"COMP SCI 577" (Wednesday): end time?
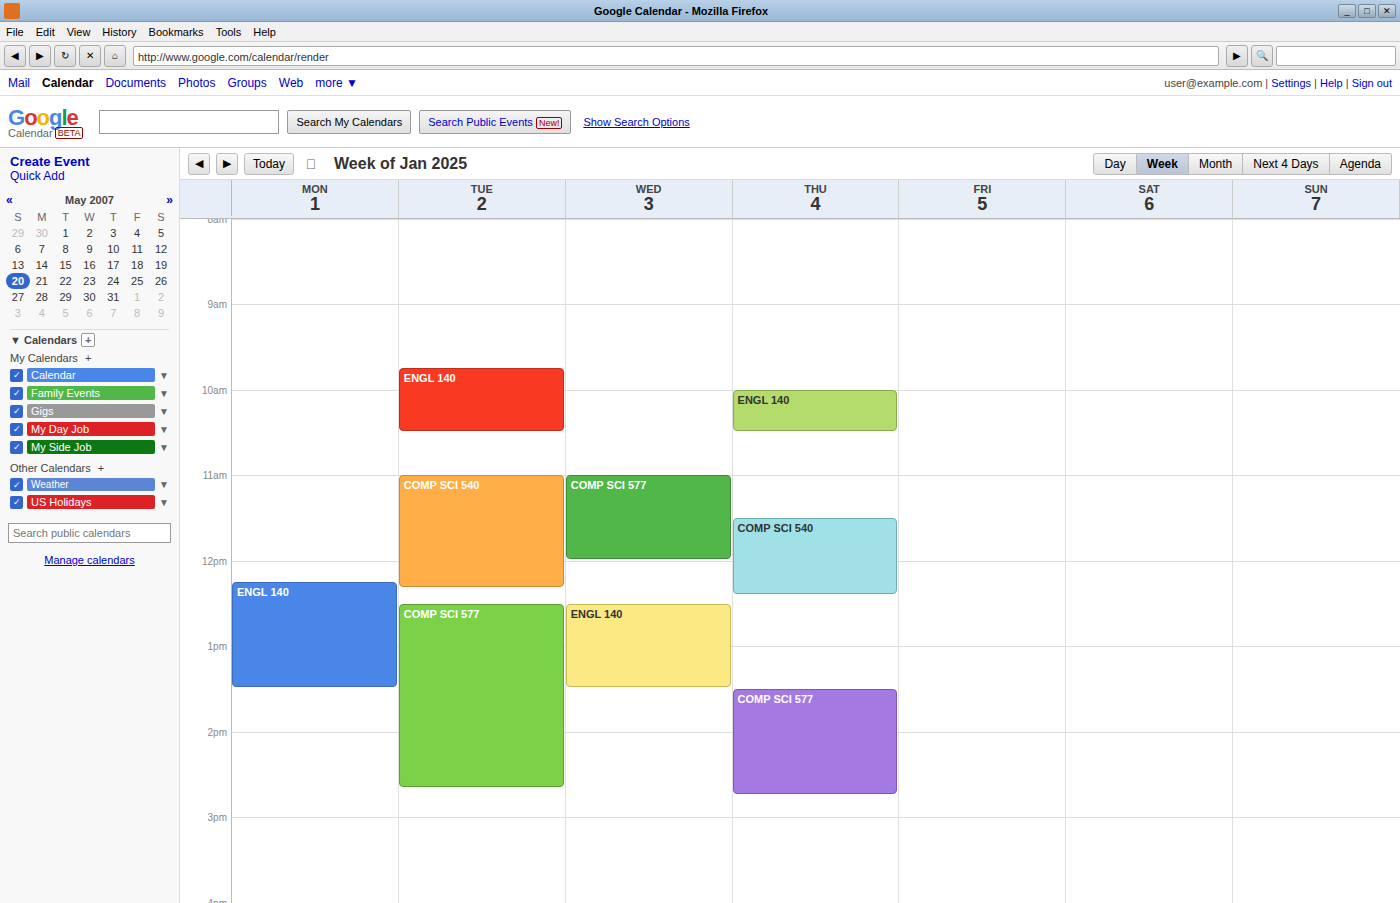
12:00 PM